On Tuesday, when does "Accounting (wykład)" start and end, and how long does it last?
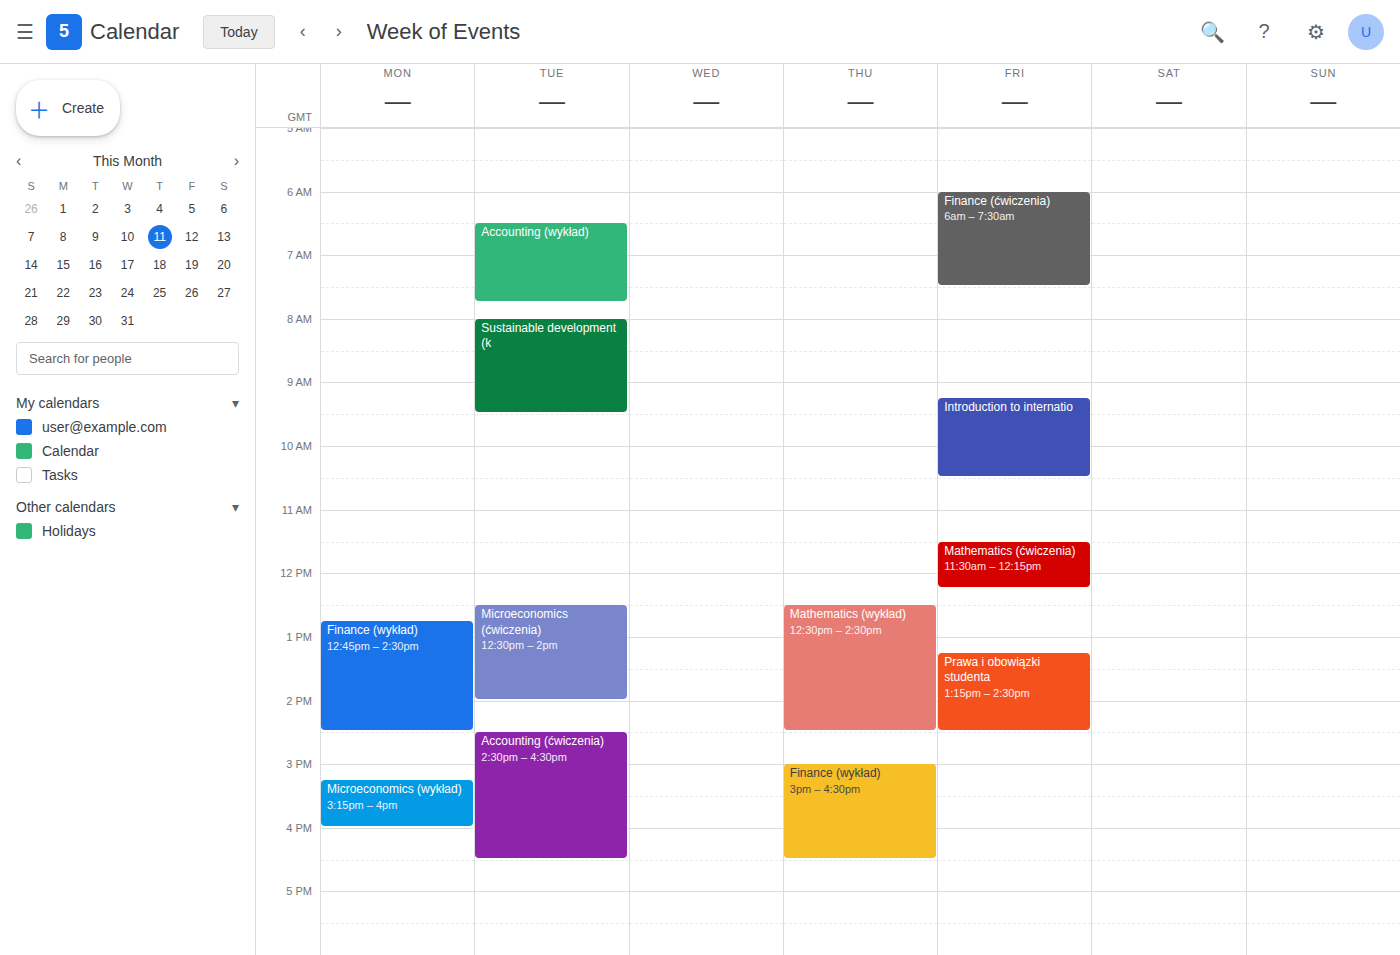
6:30 AM to 7:45 AM, 1 hour 15 minutes